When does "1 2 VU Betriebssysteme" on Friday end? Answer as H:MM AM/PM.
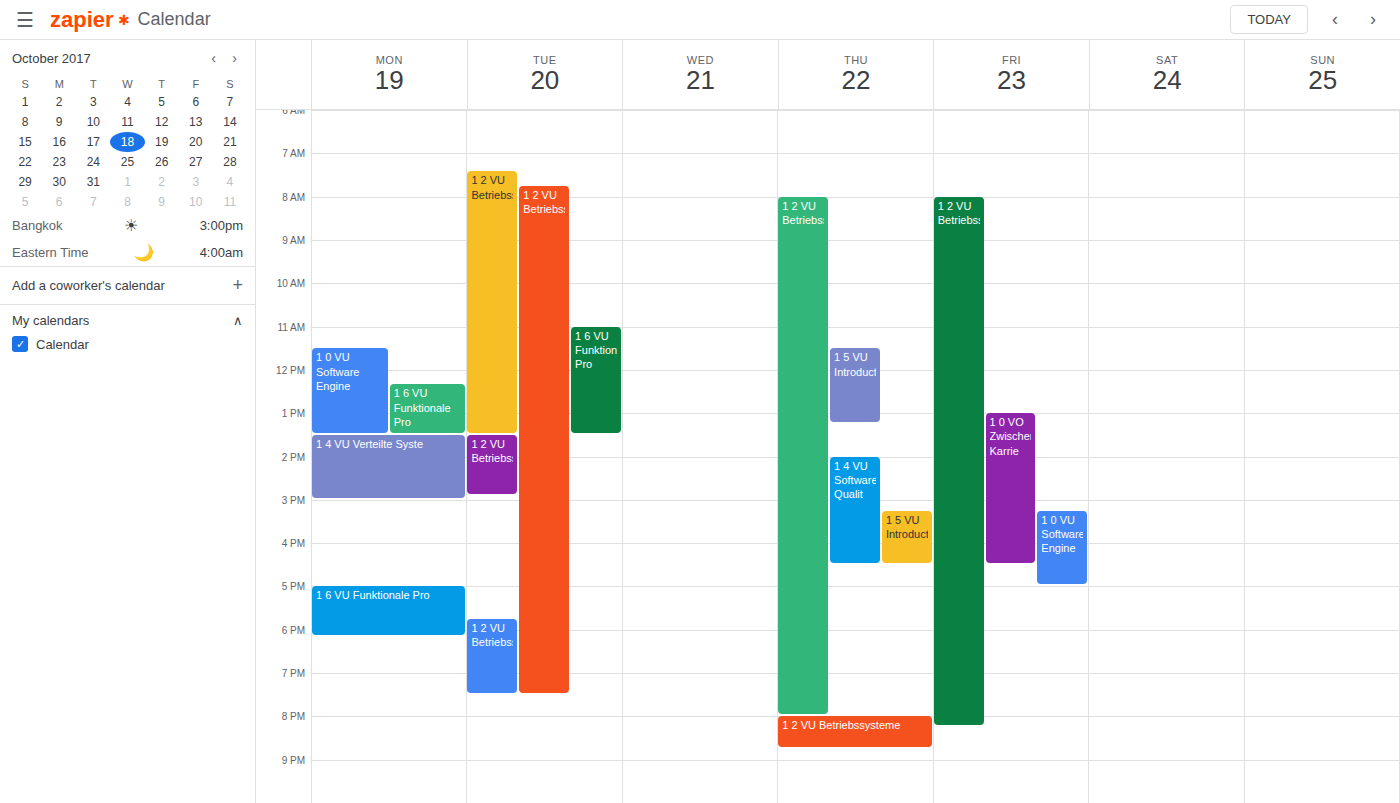
8:15 PM